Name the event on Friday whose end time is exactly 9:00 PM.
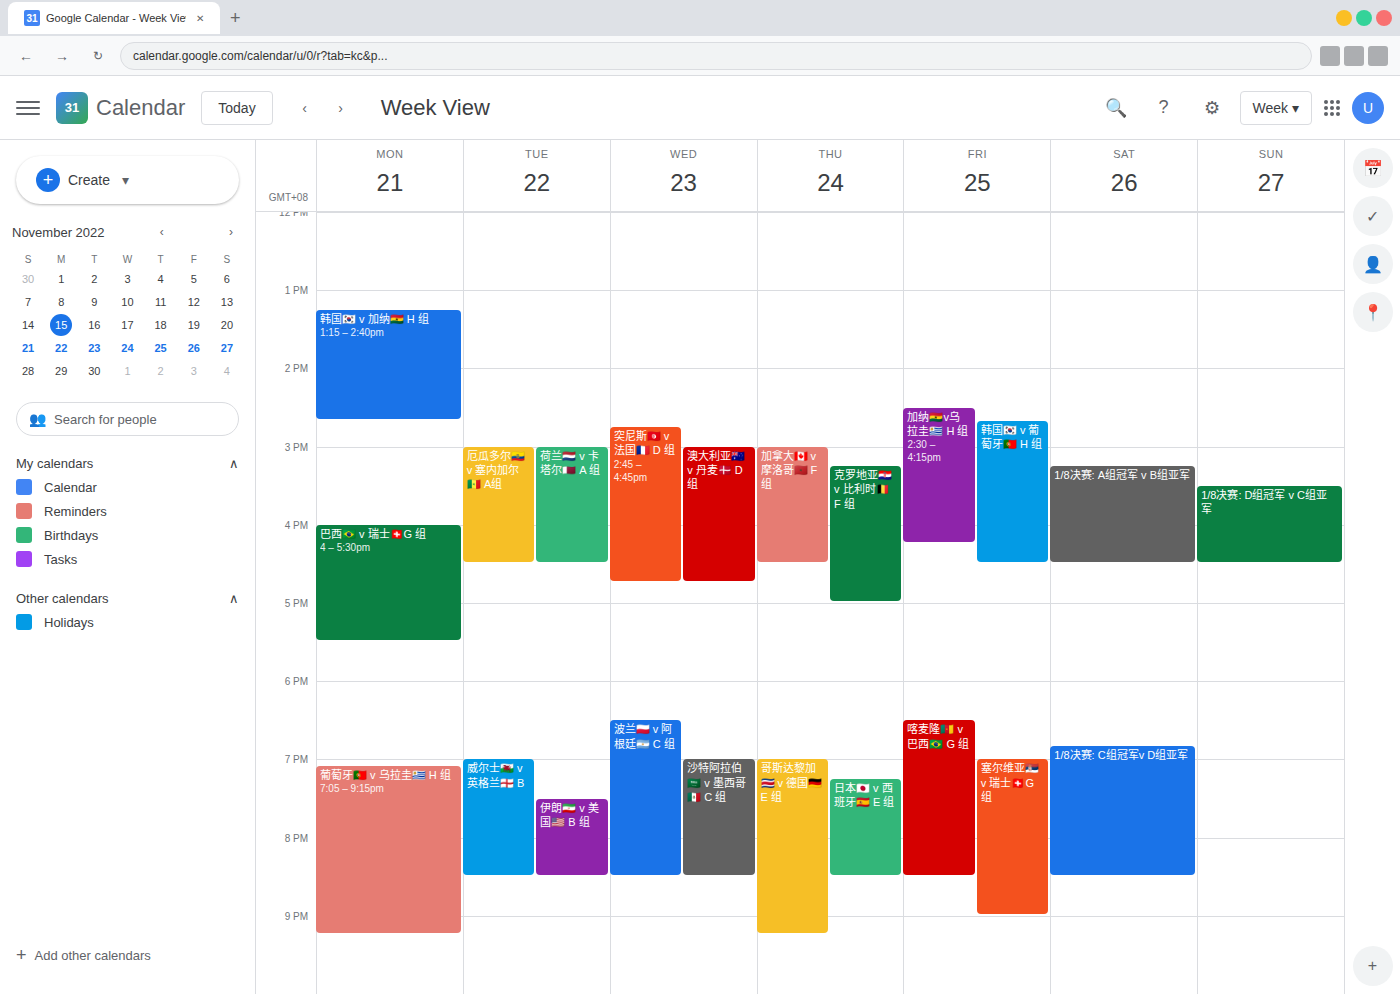
"塞尔维亚🇷🇸 v 瑞士🇨🇭G 组"